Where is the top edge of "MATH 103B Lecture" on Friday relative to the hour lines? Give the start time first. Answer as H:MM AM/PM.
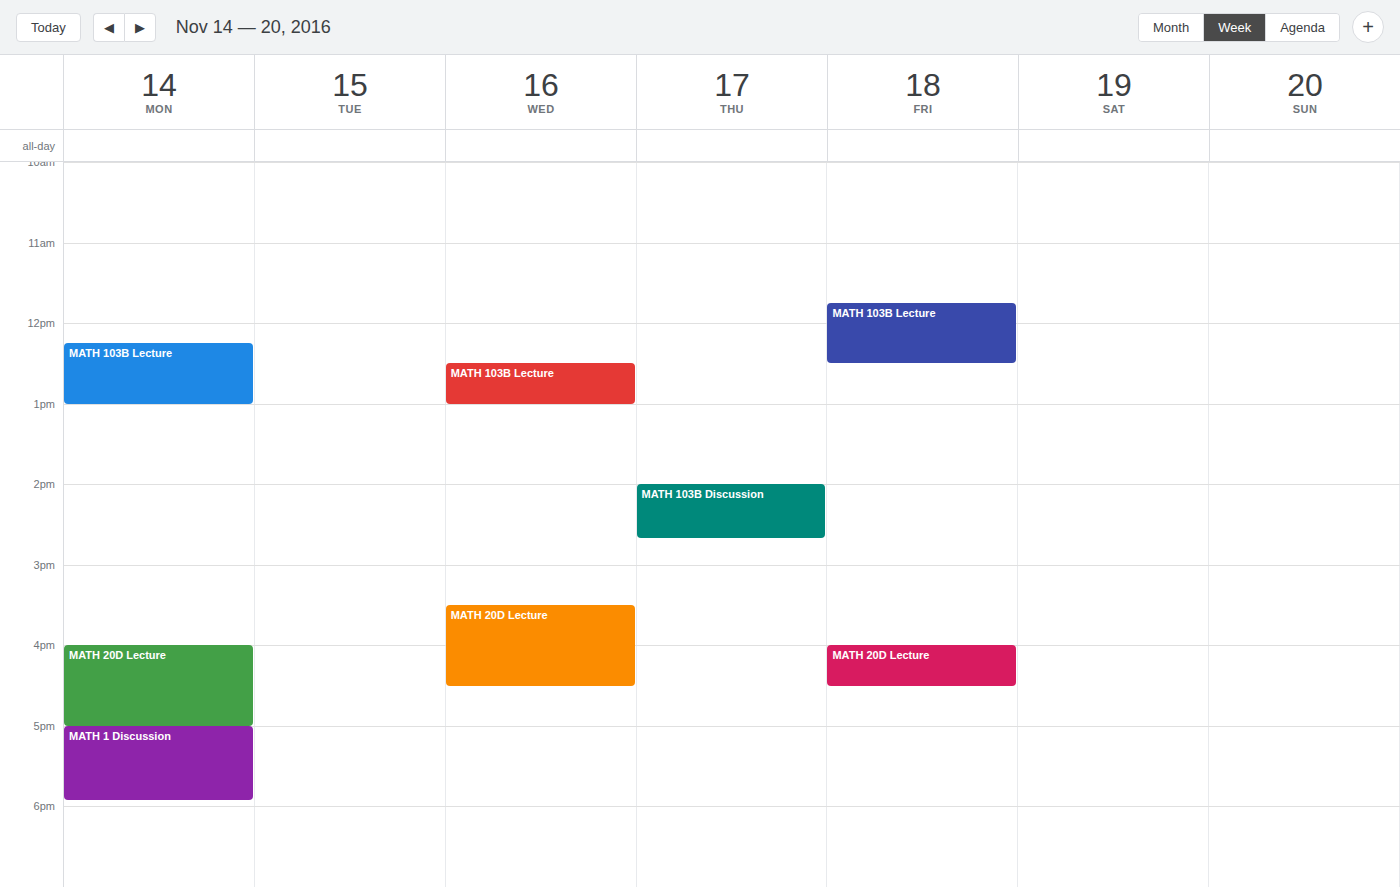
11:45 AM -- neither: three quarters of the way from the 11 AM line to the 12 PM line.